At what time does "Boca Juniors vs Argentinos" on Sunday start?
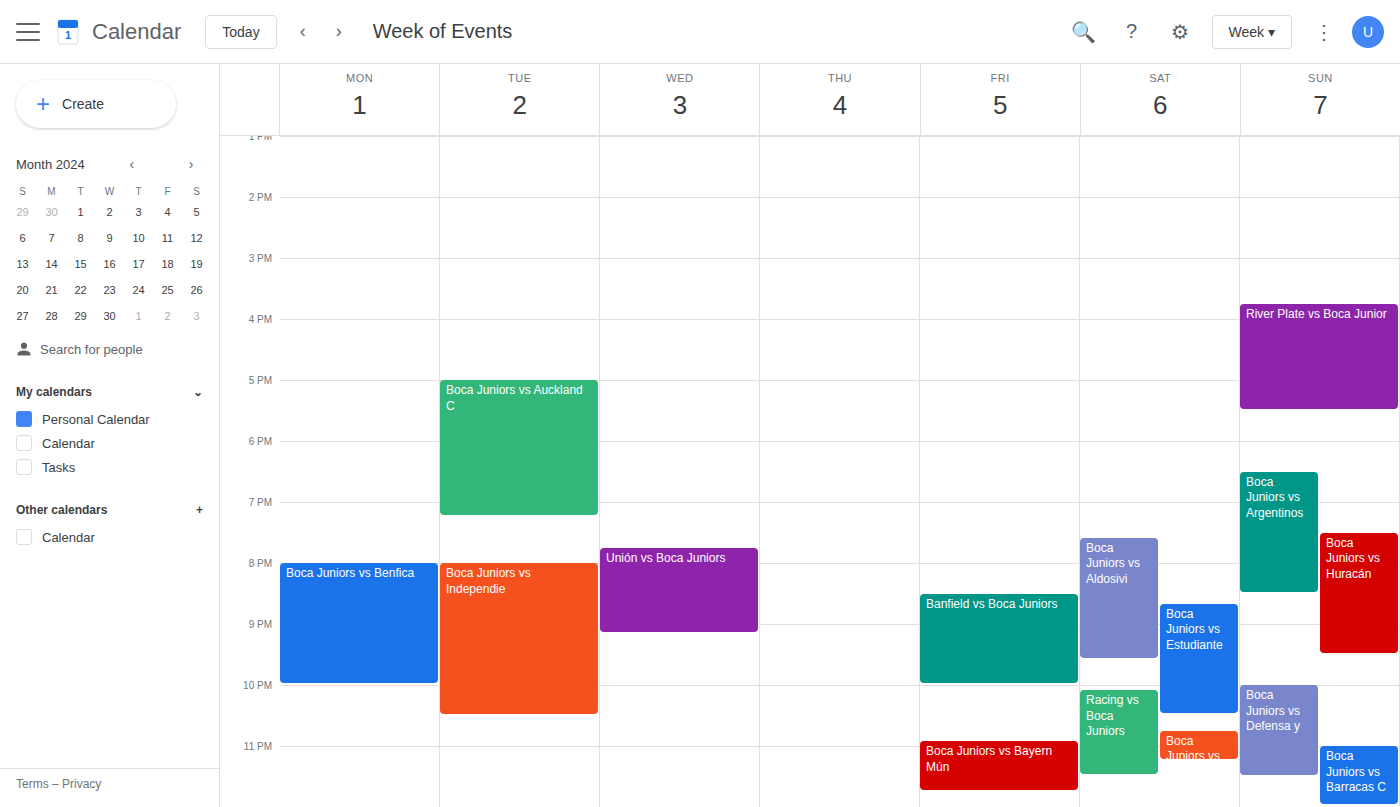
6:30 PM